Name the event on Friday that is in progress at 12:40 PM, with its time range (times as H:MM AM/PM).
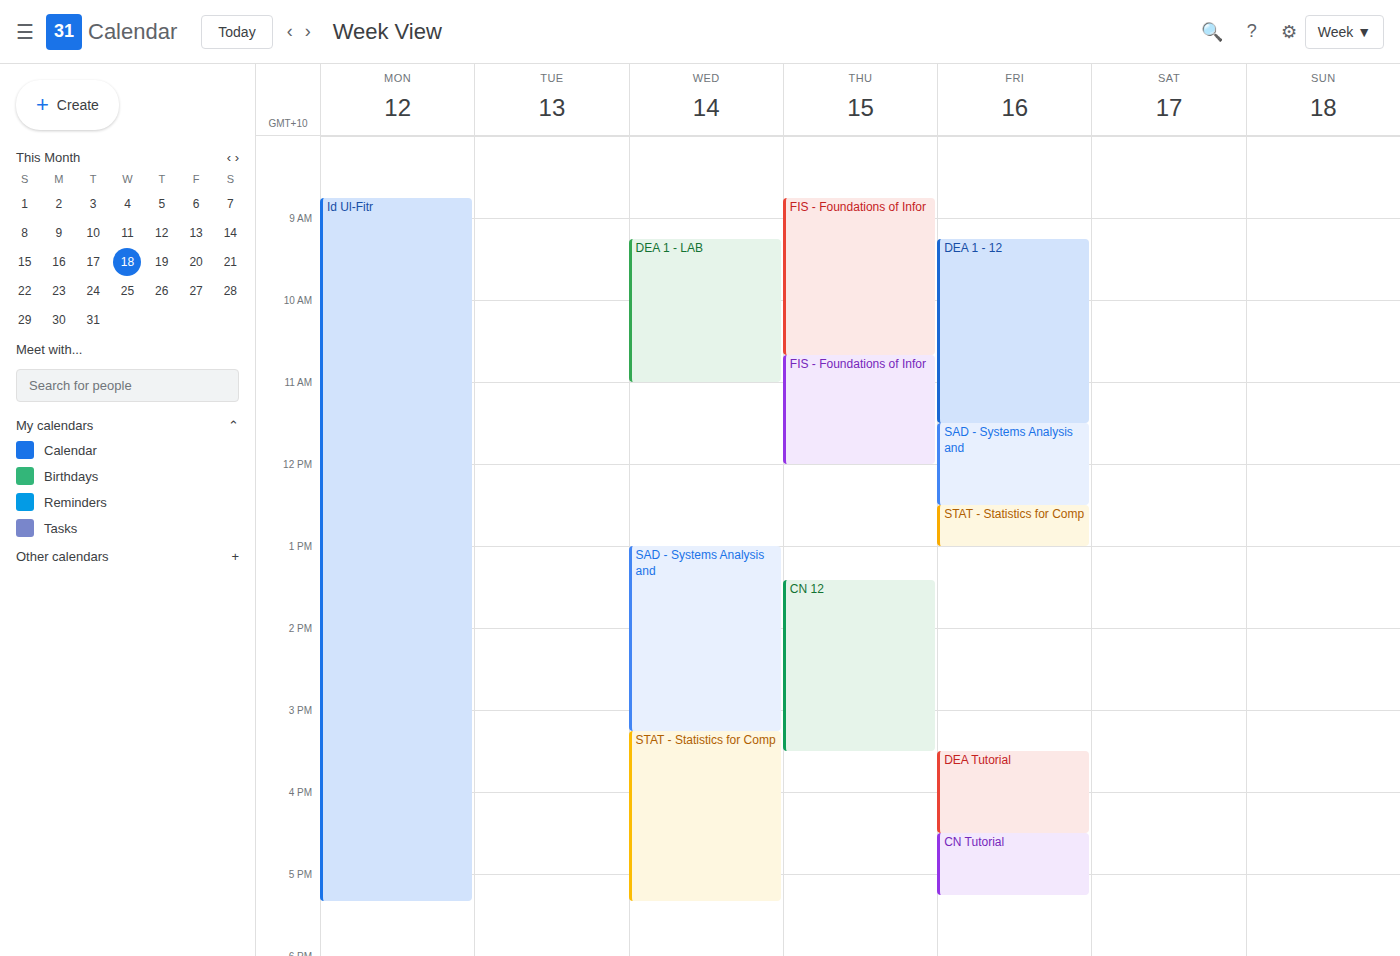
"STAT - Statistics for Comp", 12:30 PM to 1:00 PM